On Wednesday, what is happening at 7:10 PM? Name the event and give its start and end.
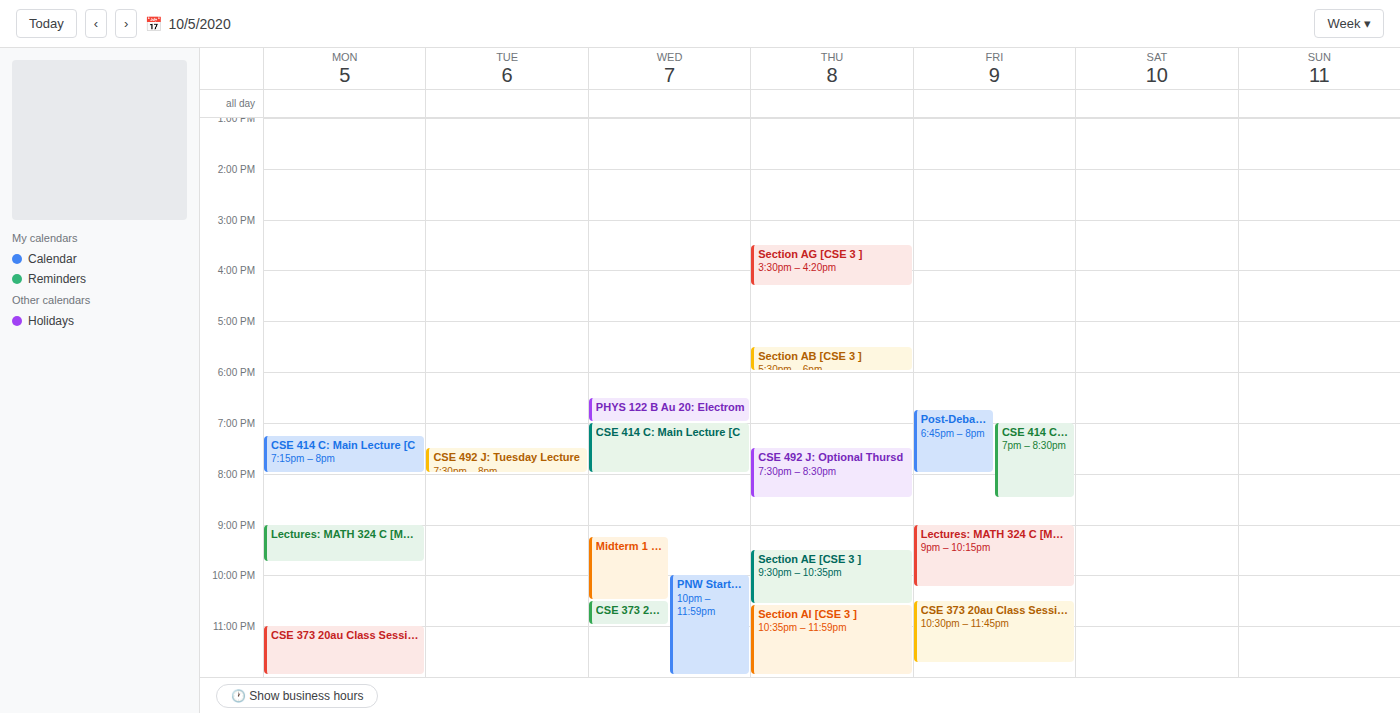
"CSE 414 C: Main Lecture [C", 7:00 PM to 8:00 PM